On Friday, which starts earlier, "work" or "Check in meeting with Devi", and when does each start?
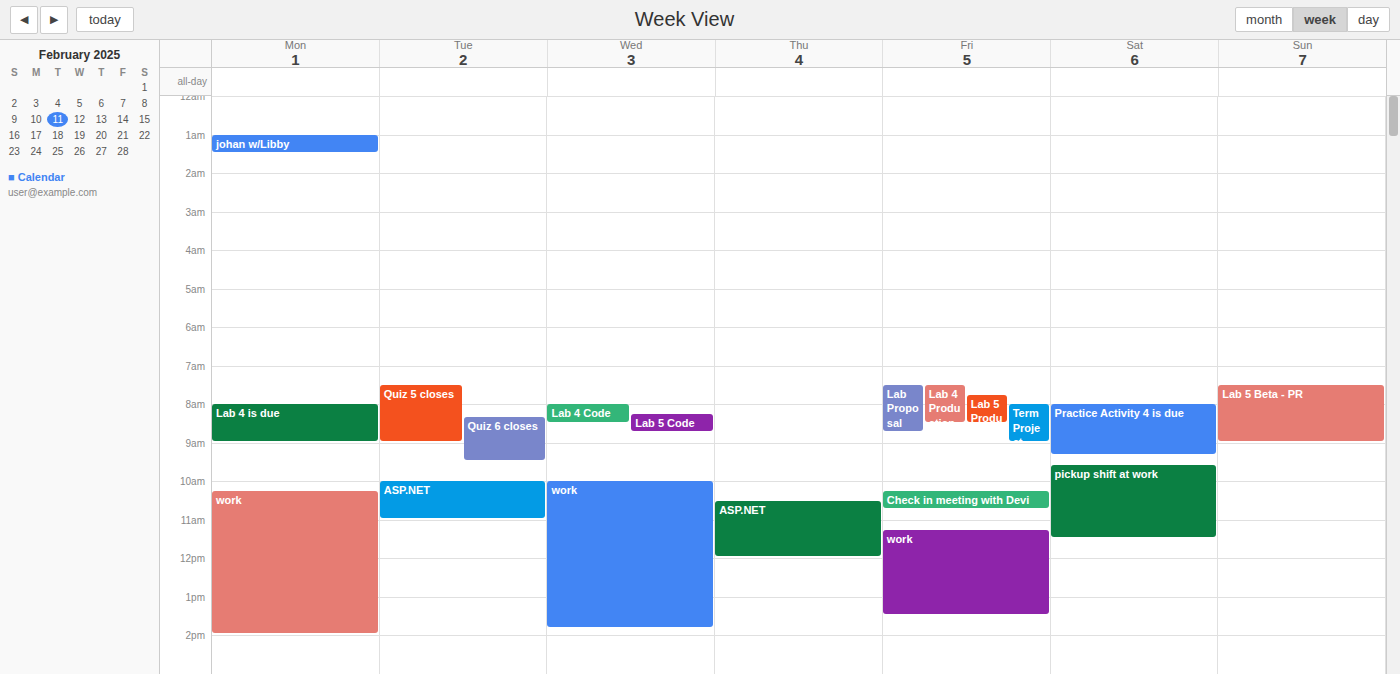
"Check in meeting with Devi" 10:15 AM; "work" 11:15 AM.